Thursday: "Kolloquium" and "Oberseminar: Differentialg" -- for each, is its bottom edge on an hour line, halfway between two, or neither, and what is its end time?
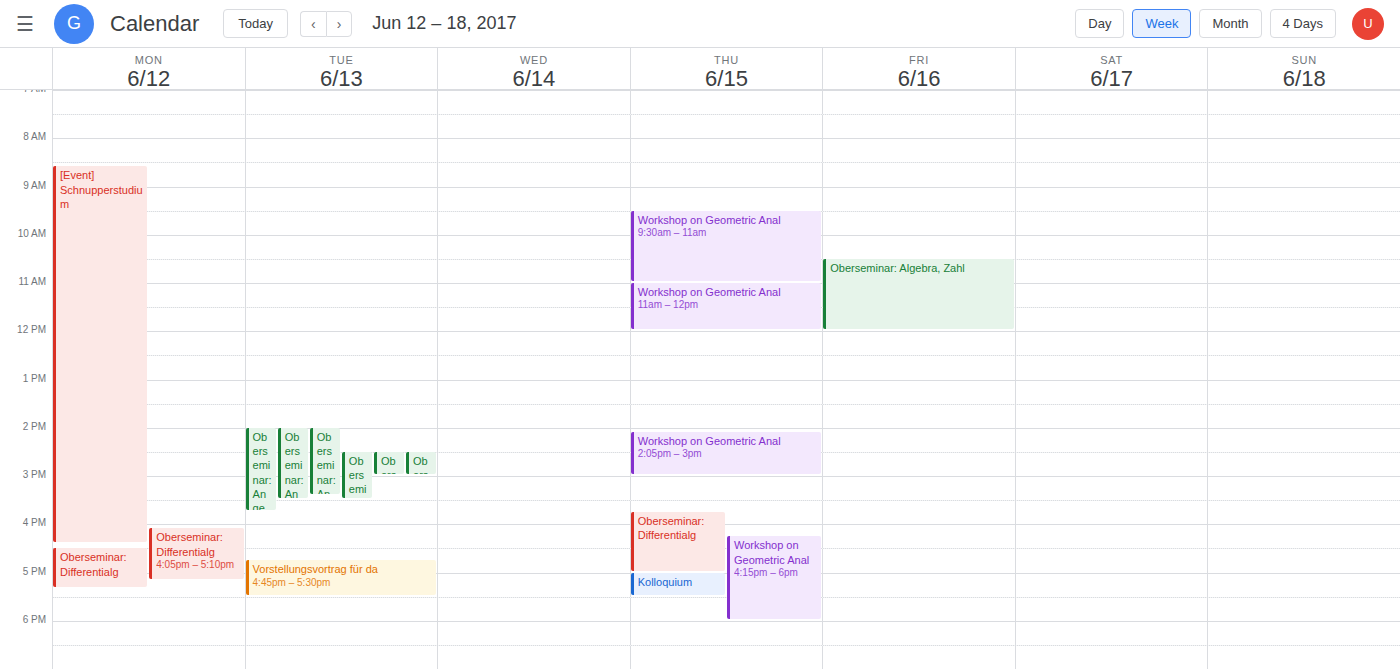
"Kolloquium": 5:30 PM, halfway between the 5 PM and 6 PM lines. "Oberseminar: Differentialg": 5:00 PM, exactly on the 5 PM line.